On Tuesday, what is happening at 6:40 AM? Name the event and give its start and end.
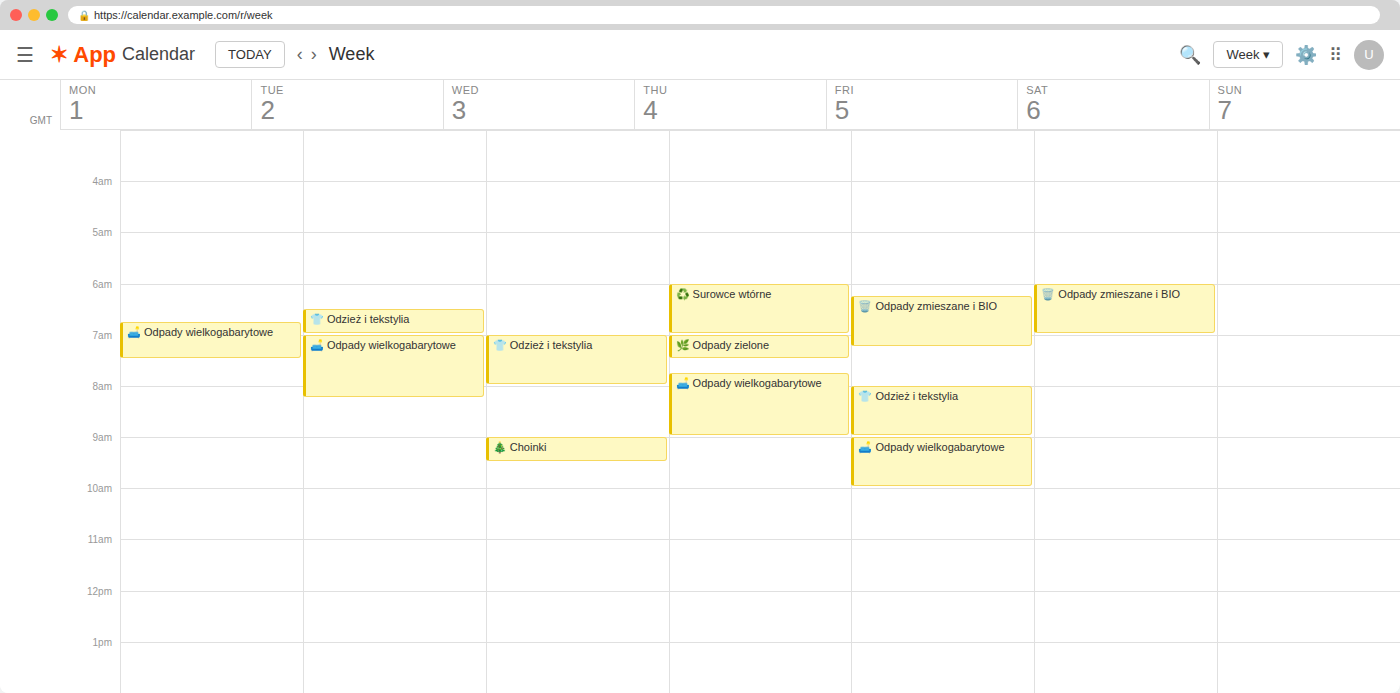
"👕 Odzież i tekstylia", 6:30 AM to 7:00 AM